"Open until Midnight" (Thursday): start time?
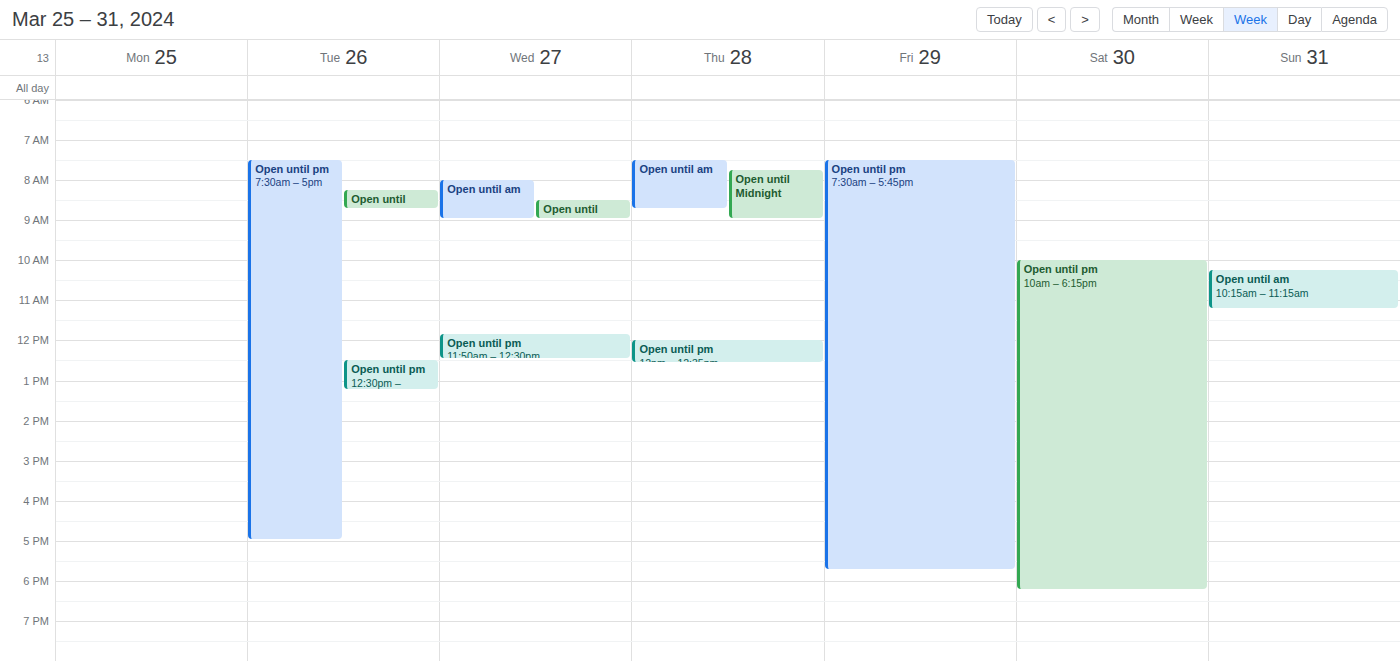
7:45 AM